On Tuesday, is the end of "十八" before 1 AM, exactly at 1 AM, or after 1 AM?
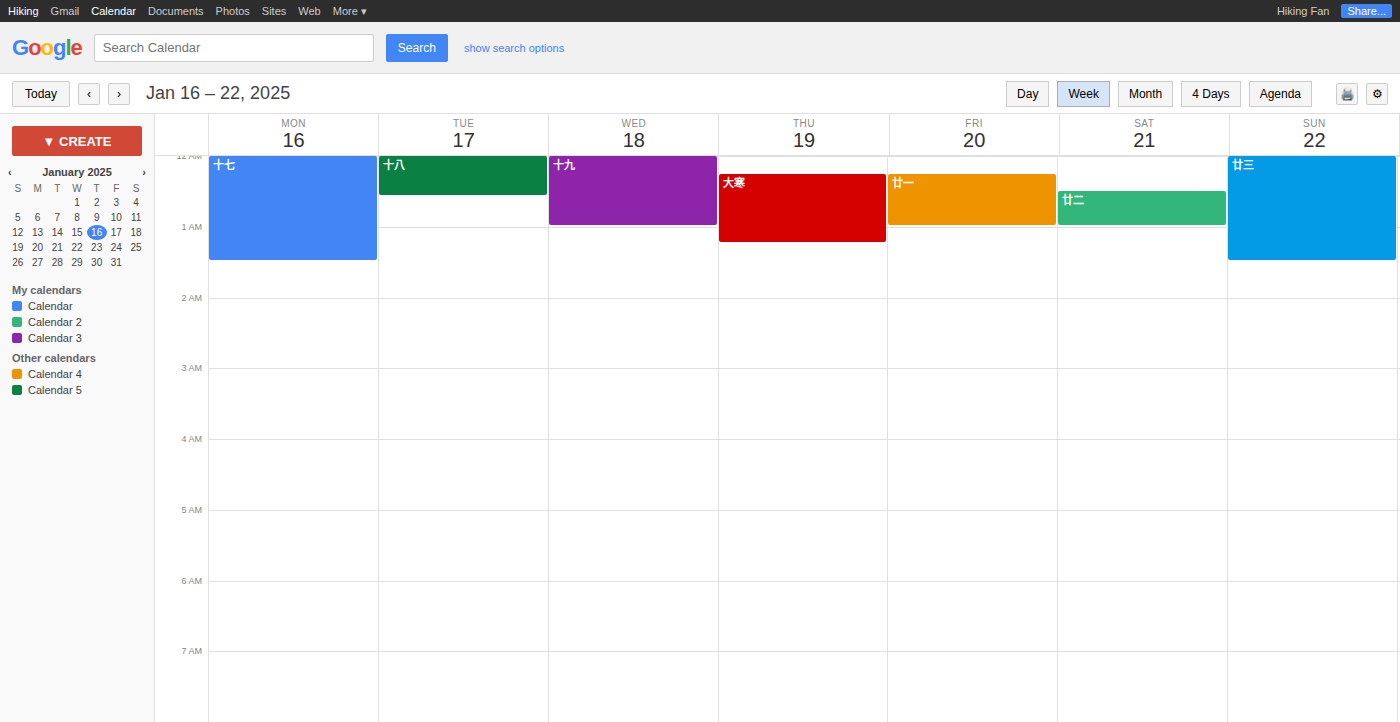
12:35 AM -- before 1 AM, 25 minutes above the 1 AM line.